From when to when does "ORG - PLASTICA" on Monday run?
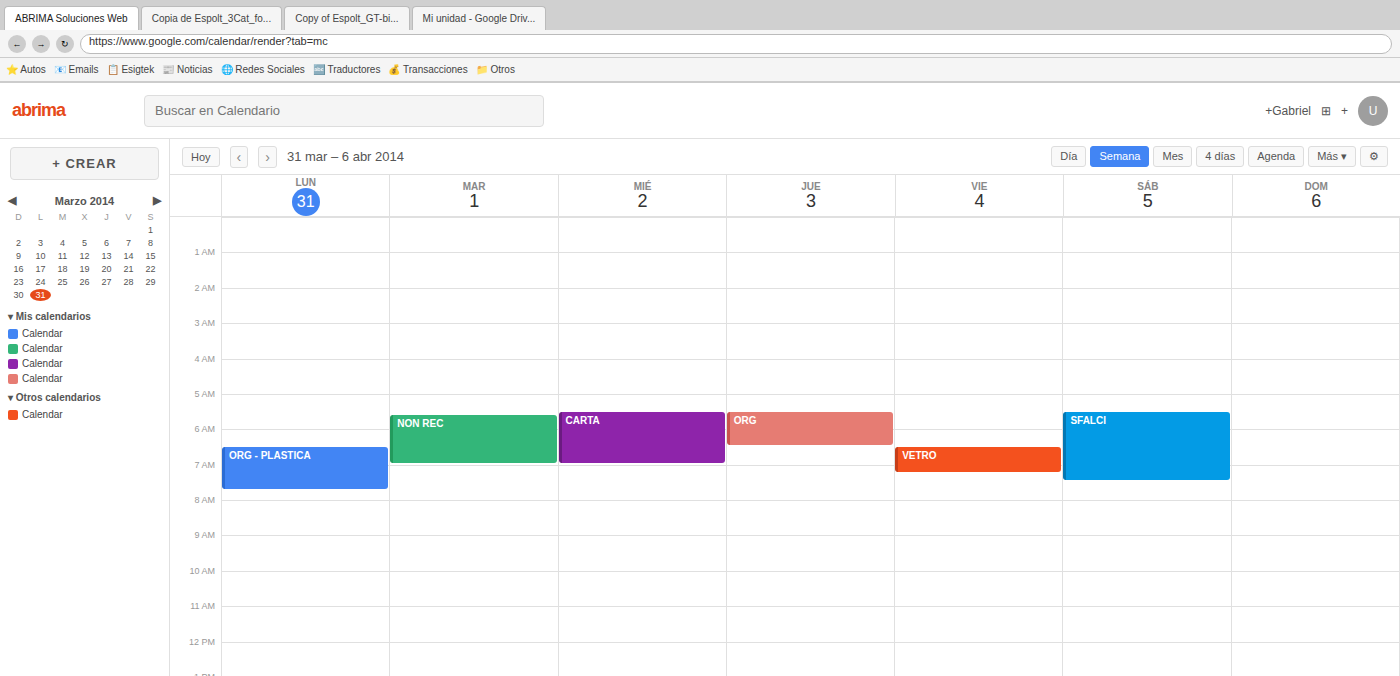
6:30 AM to 7:45 AM